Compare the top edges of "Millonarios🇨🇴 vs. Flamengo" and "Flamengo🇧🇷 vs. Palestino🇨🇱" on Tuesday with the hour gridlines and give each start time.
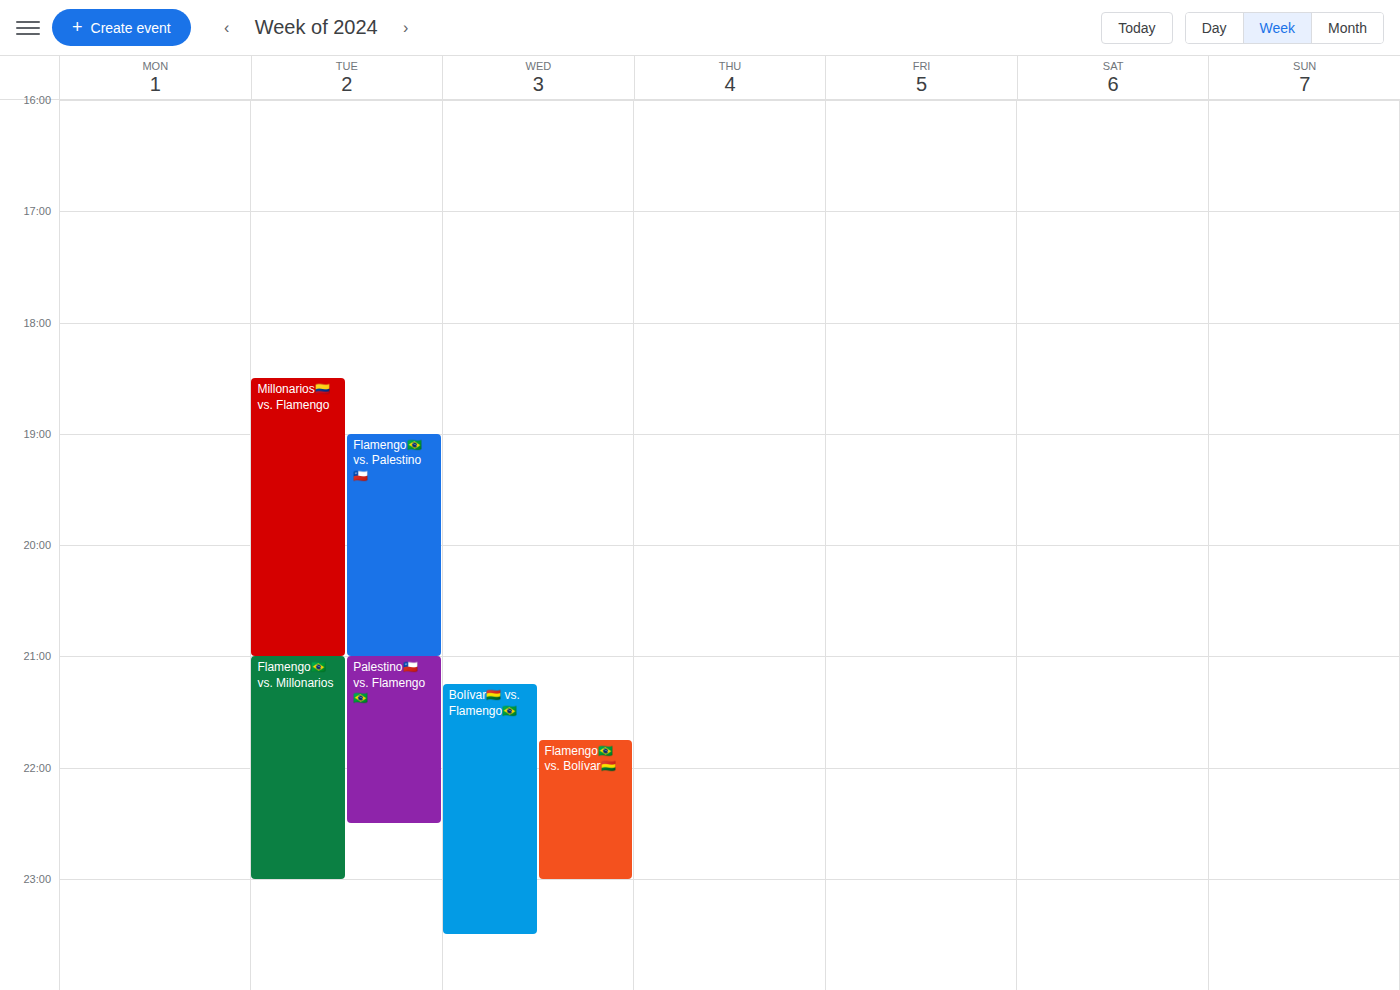
"Millonarios🇨🇴 vs. Flamengo": 6:30 PM, halfway between the 6 PM and 7 PM lines. "Flamengo🇧🇷 vs. Palestino🇨🇱": 7:00 PM, exactly on the 7 PM line.